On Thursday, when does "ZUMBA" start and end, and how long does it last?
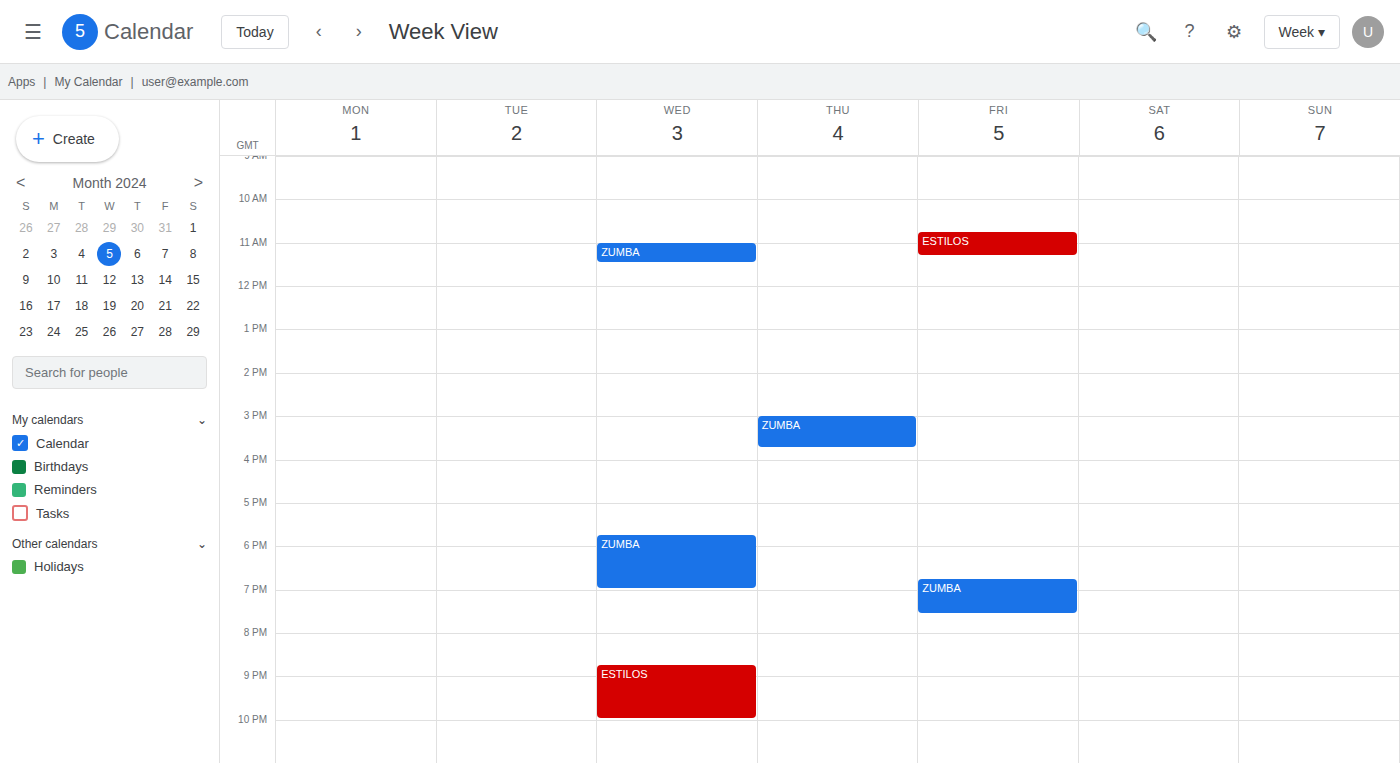
15:00 to 15:45, 45 minutes